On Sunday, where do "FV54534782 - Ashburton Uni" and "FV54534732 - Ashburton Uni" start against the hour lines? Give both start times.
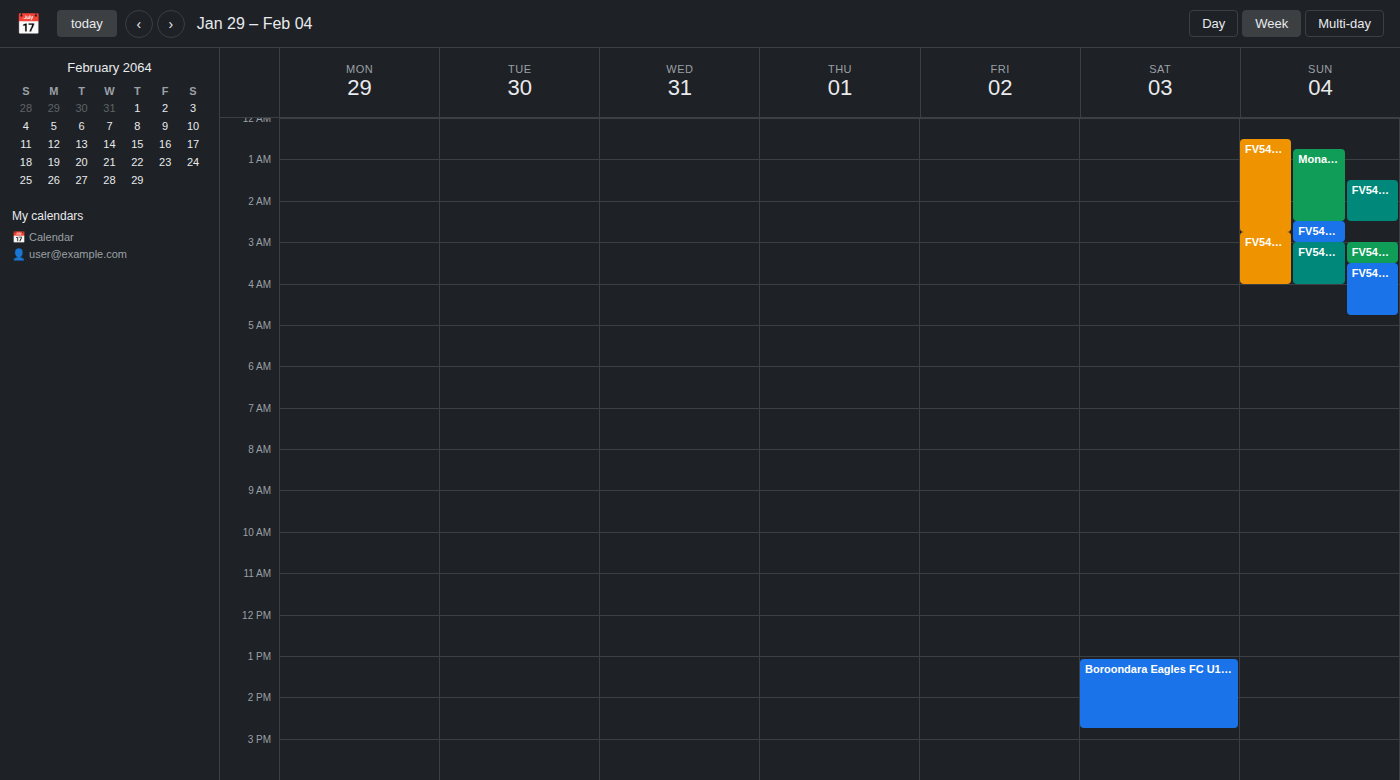
"FV54534782 - Ashburton Uni": 2:30 AM, halfway between the 2 AM and 3 AM lines. "FV54534732 - Ashburton Uni": 1:30 AM, halfway between the 1 AM and 2 AM lines.